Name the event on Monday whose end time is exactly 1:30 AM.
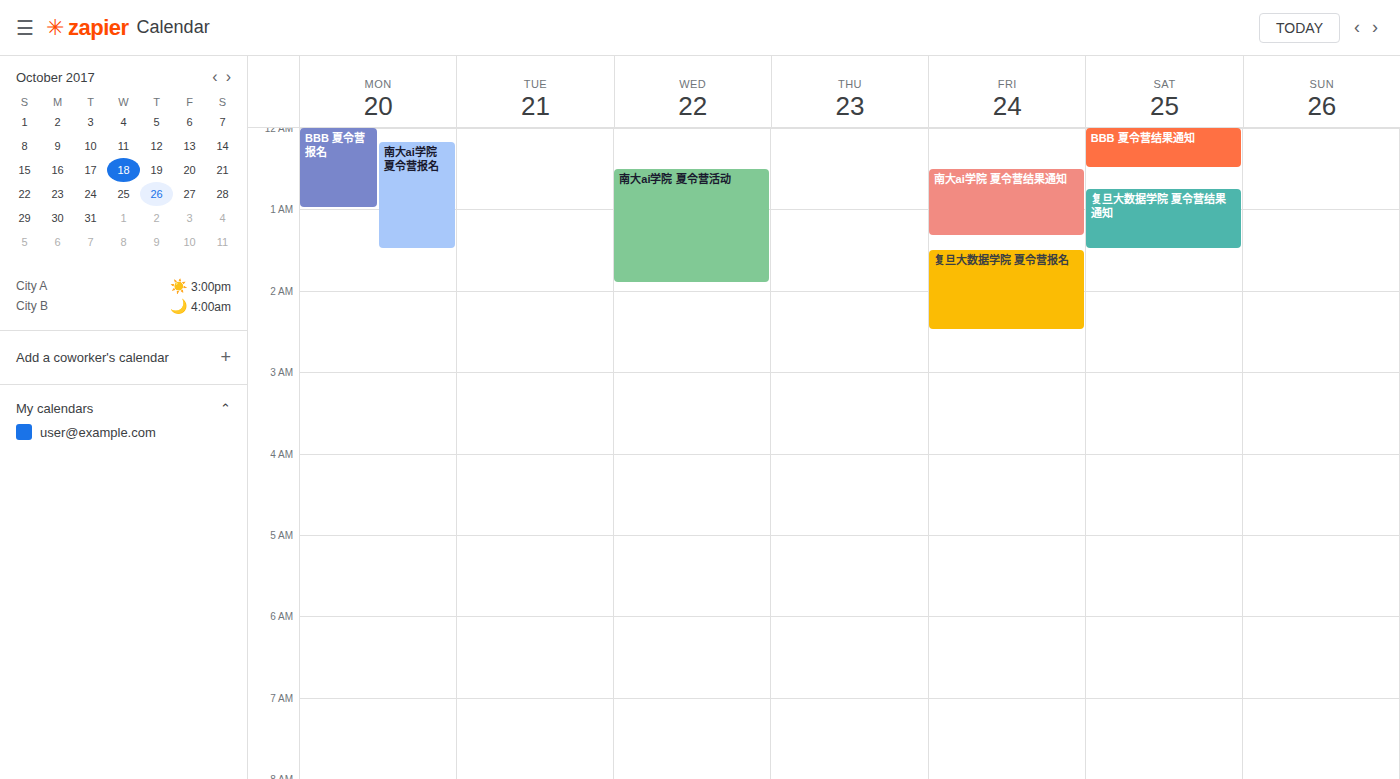
"南大ai学院 夏令营报名"